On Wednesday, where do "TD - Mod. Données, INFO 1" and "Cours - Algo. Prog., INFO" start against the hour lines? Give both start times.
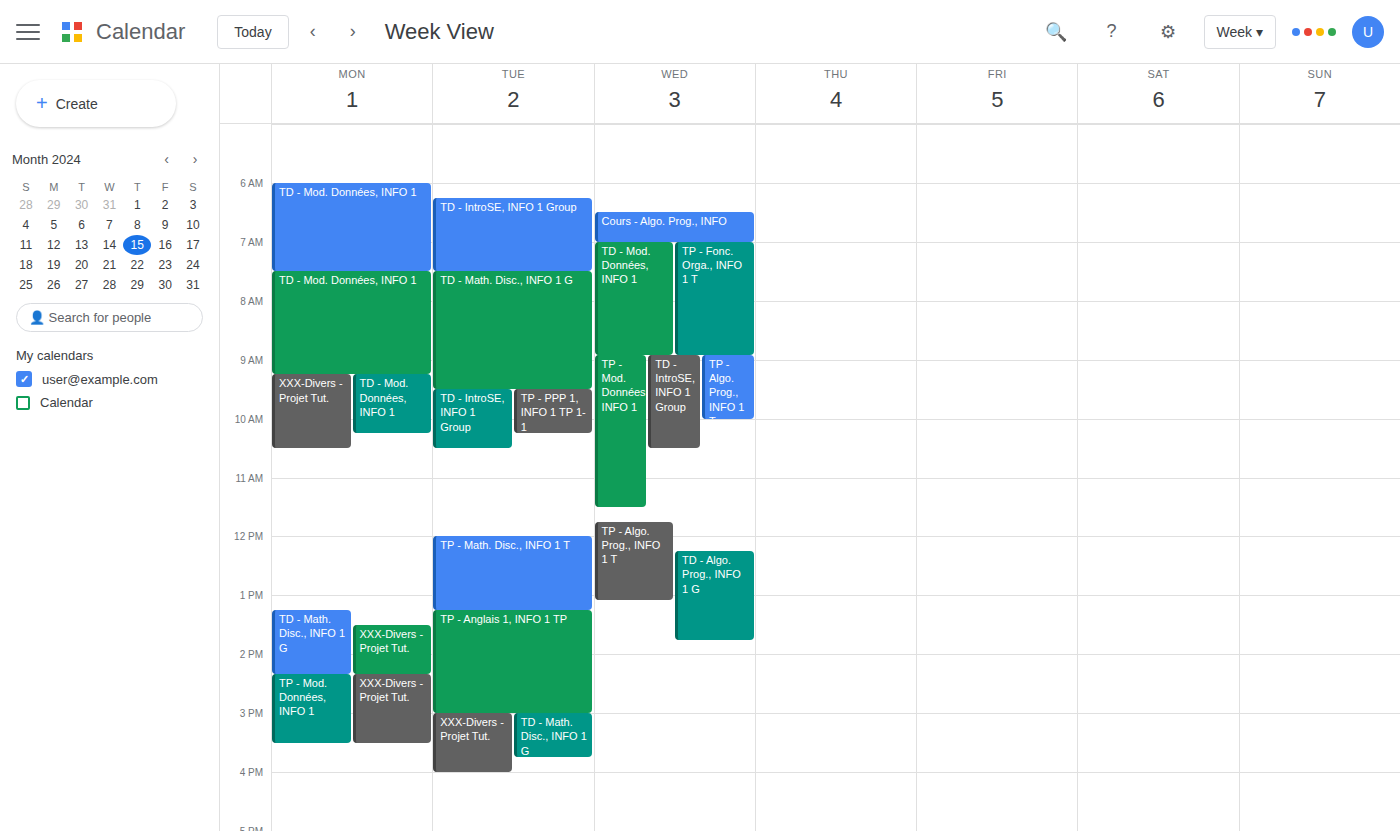
"TD - Mod. Données, INFO 1": 7:00 AM, exactly on the 7 AM line. "Cours - Algo. Prog., INFO": 6:30 AM, halfway between the 6 AM and 7 AM lines.